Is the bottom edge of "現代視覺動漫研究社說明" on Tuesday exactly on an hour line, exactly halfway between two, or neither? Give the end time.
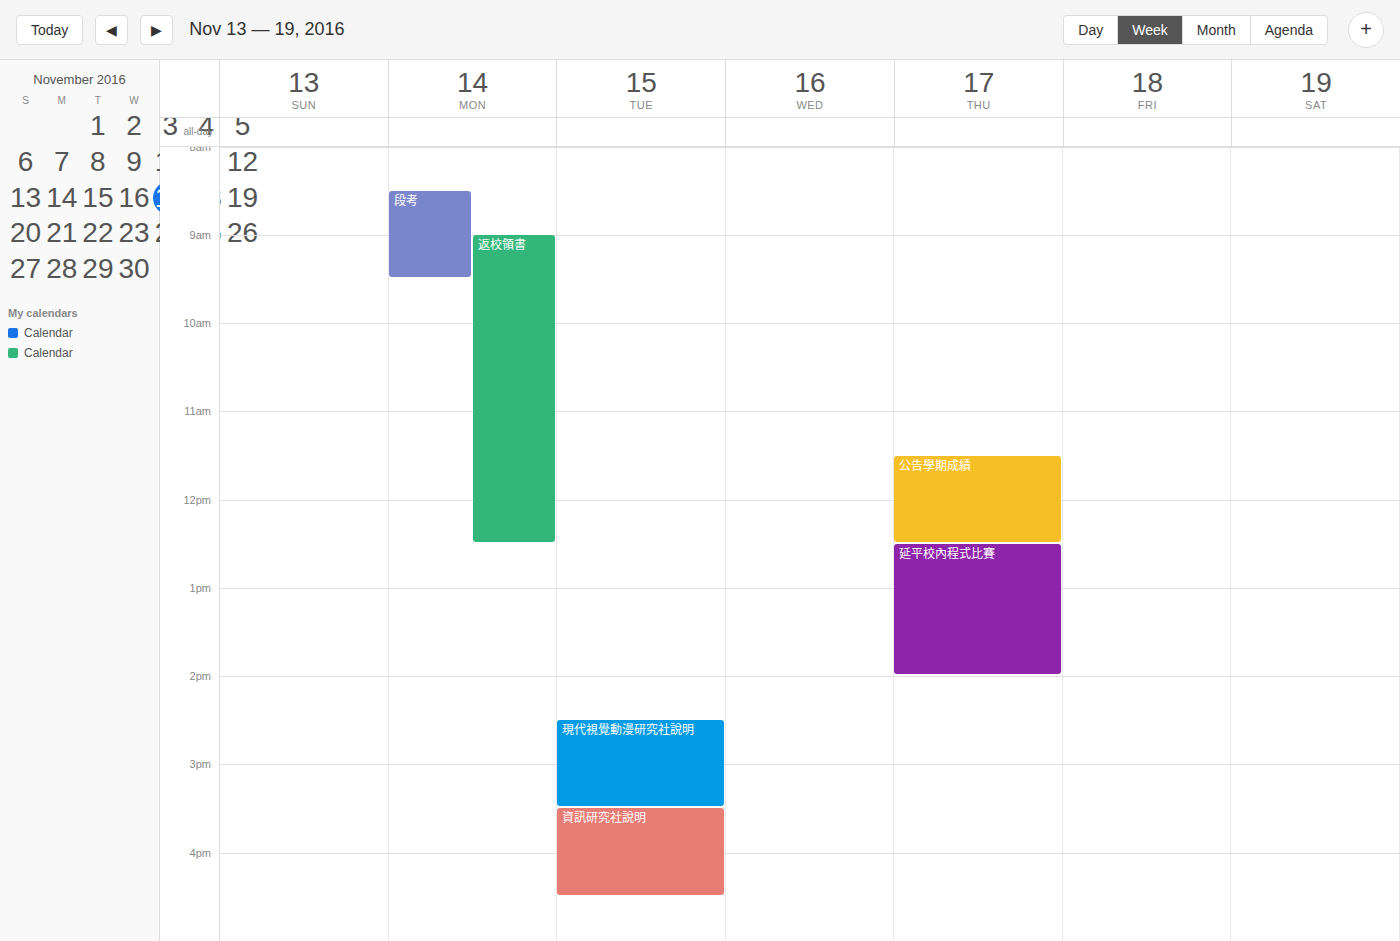
3:30 PM -- halfway between the 3 PM and 4 PM lines.